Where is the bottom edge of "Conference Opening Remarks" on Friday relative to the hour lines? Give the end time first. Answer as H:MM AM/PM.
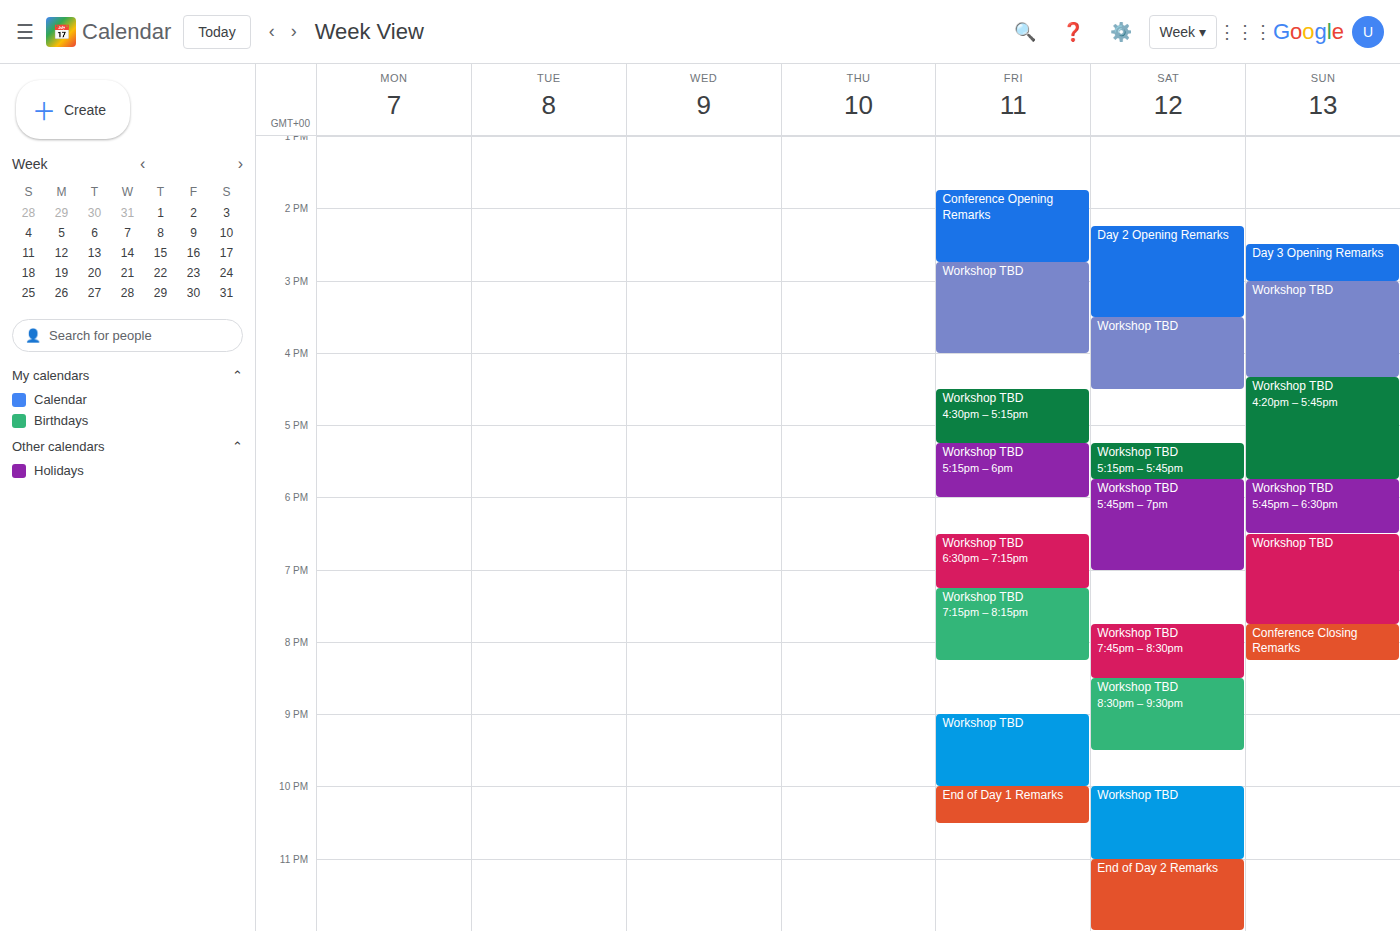
2:45 PM -- neither: three quarters of the way from the 2 PM line to the 3 PM line.